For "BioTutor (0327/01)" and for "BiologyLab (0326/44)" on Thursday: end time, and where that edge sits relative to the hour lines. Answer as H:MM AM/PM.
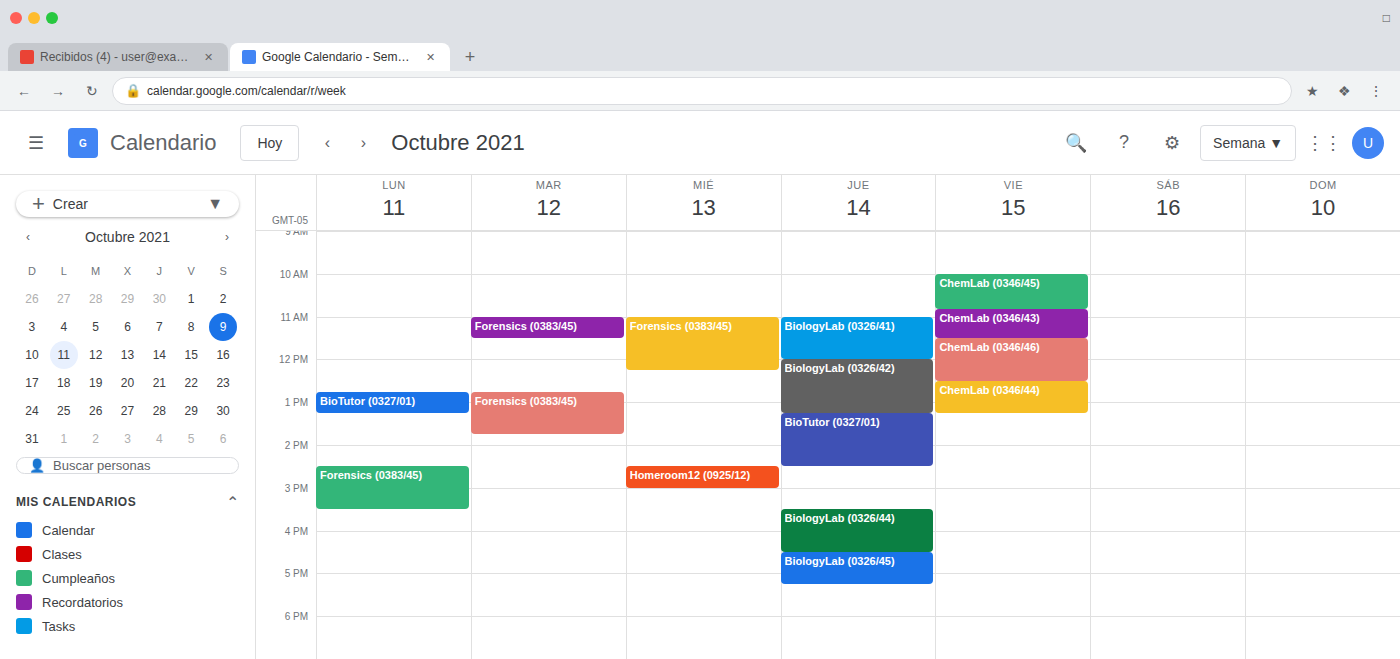
"BioTutor (0327/01)": 2:30 PM, halfway between the 2 PM and 3 PM lines. "BiologyLab (0326/44)": 4:30 PM, halfway between the 4 PM and 5 PM lines.